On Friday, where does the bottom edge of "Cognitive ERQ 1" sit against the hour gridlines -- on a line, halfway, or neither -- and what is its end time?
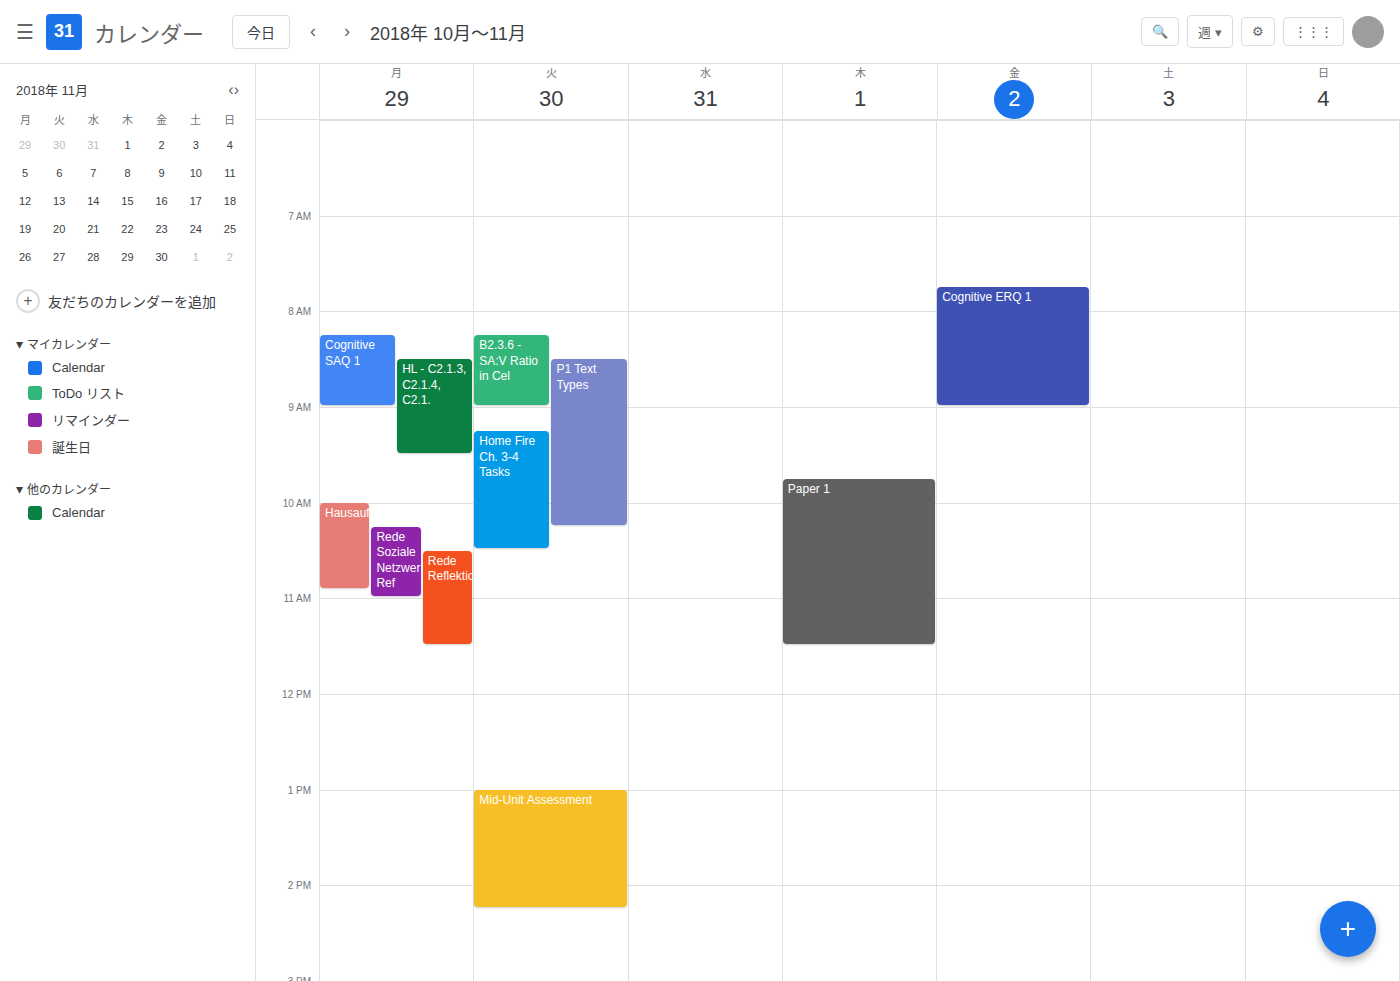
9:00 AM -- exactly on the 9 AM line.